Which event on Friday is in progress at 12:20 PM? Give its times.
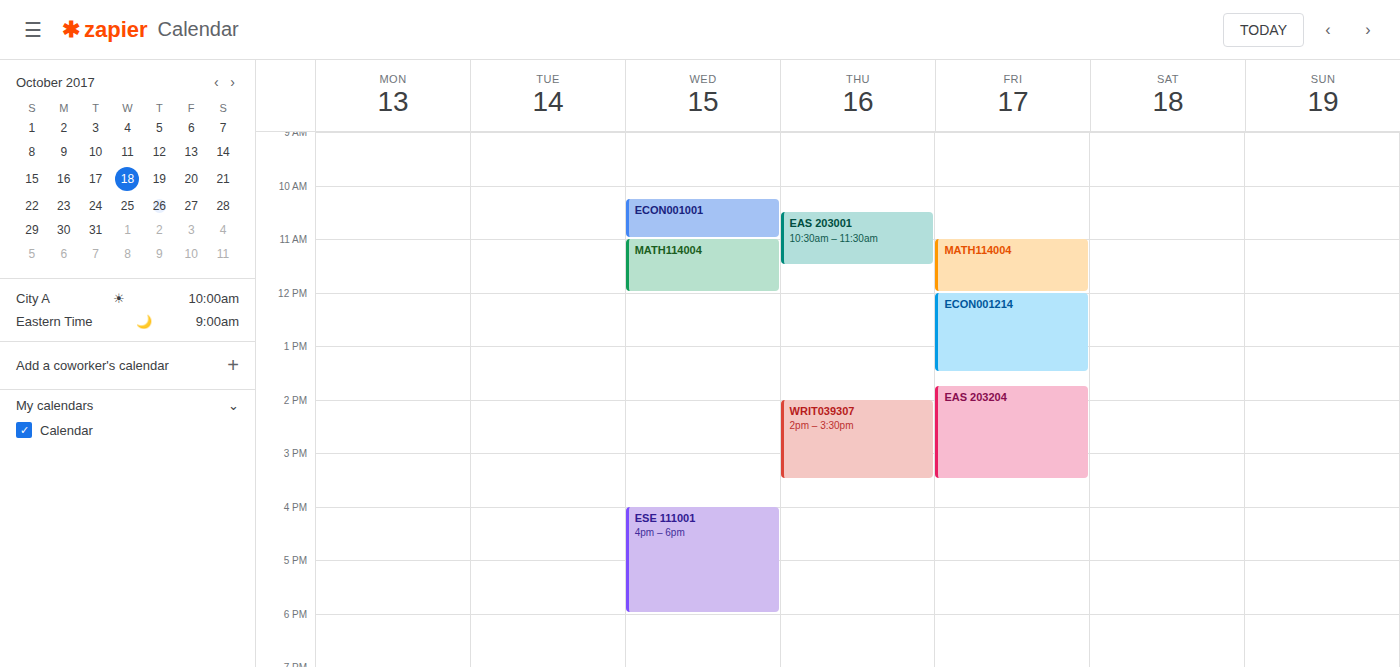
"ECON001214", 12:00 PM to 1:30 PM